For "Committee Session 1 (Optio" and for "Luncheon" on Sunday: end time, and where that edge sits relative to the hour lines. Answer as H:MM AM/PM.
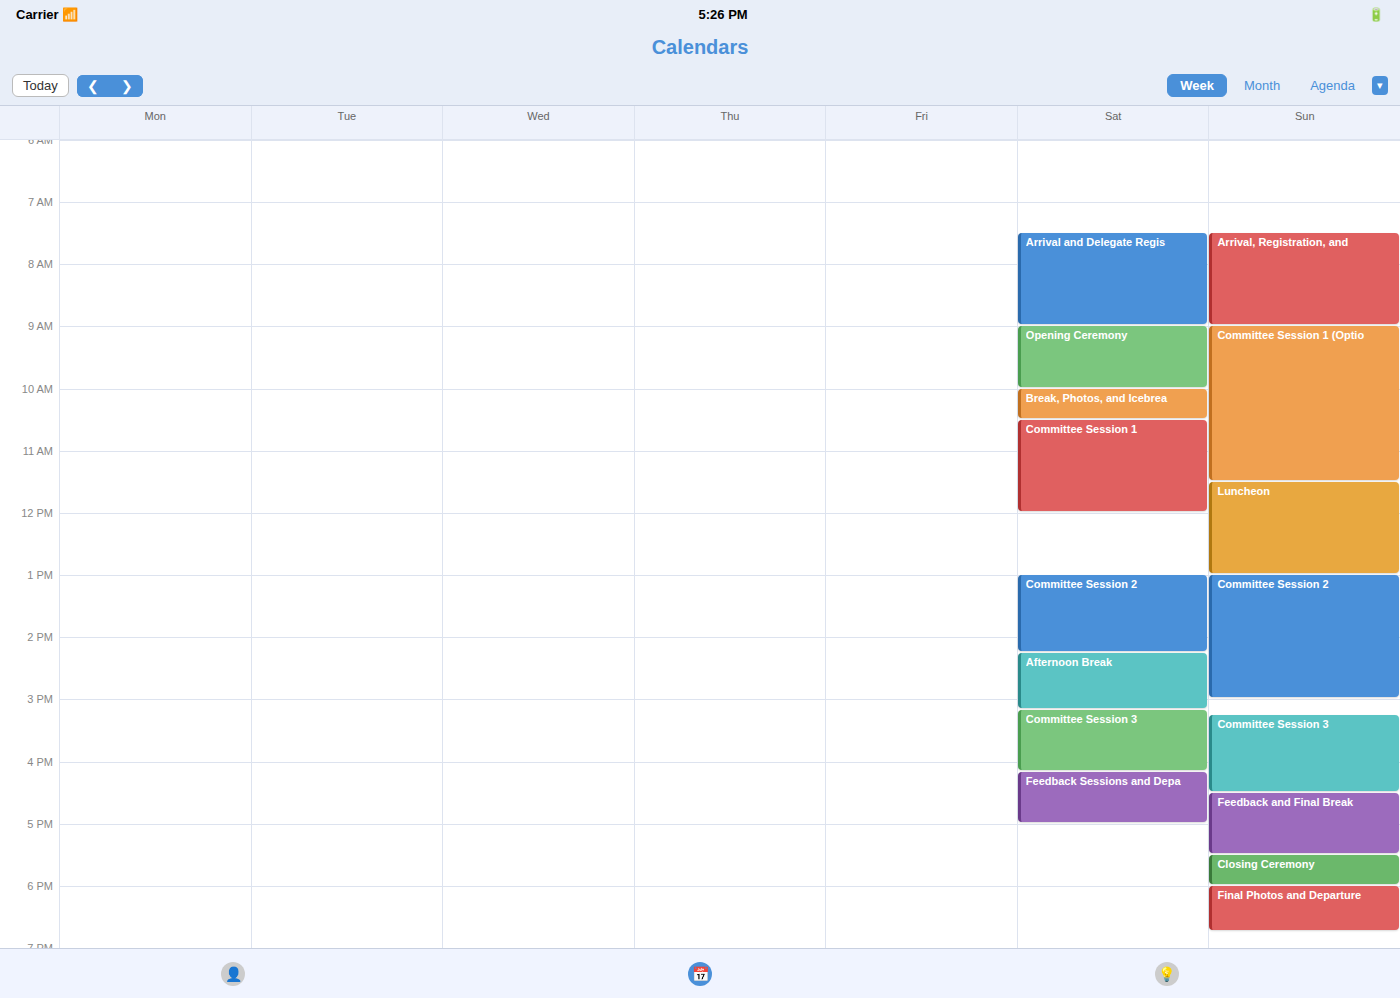
"Committee Session 1 (Optio": 11:30 AM, halfway between the 11 AM and 12 PM lines. "Luncheon": 1:00 PM, exactly on the 1 PM line.